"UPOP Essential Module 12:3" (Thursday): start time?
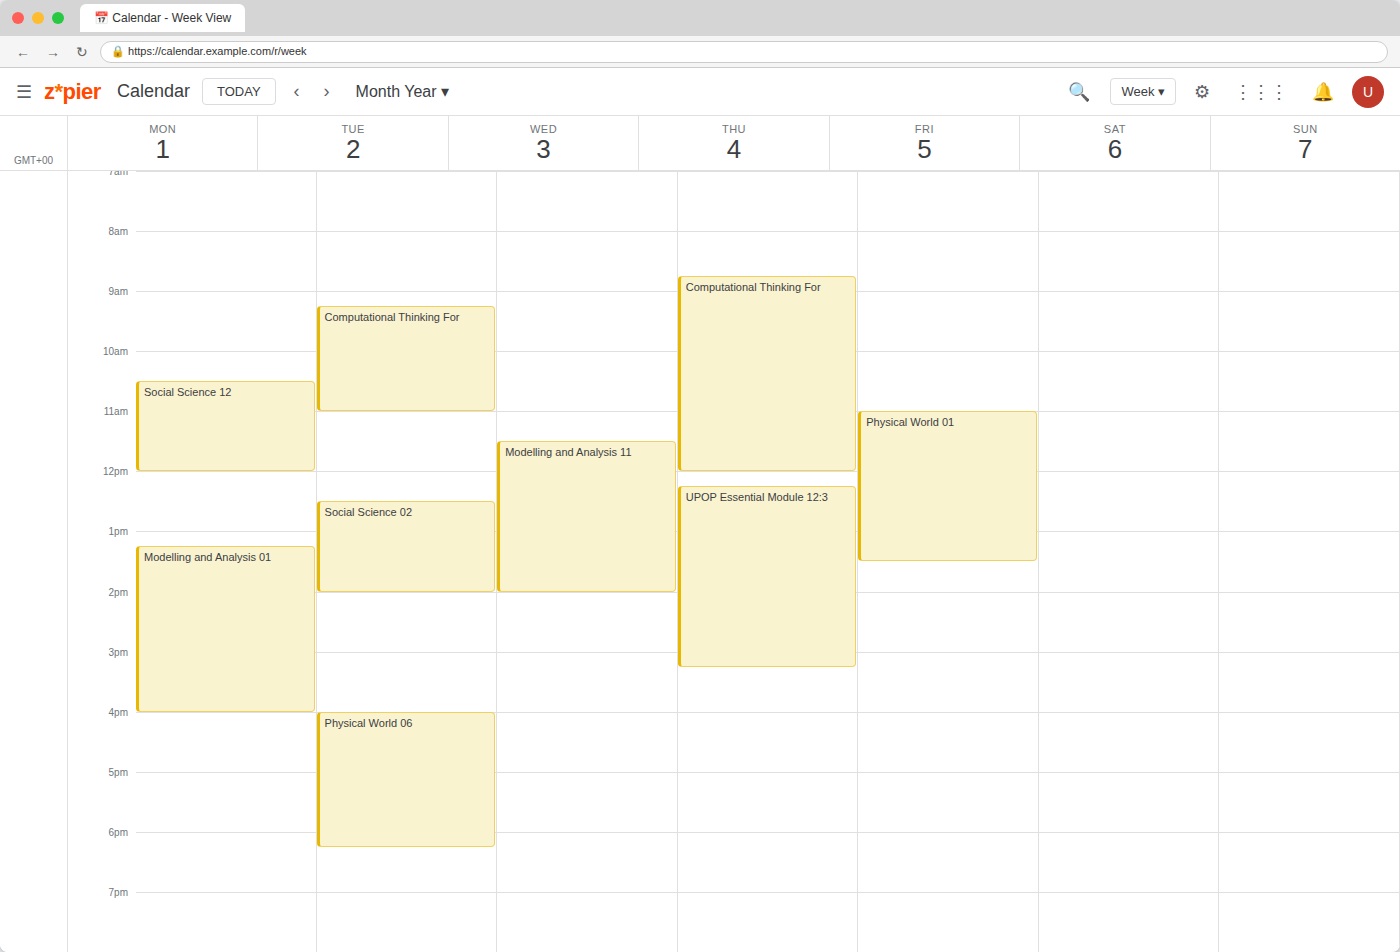
12:15 PM